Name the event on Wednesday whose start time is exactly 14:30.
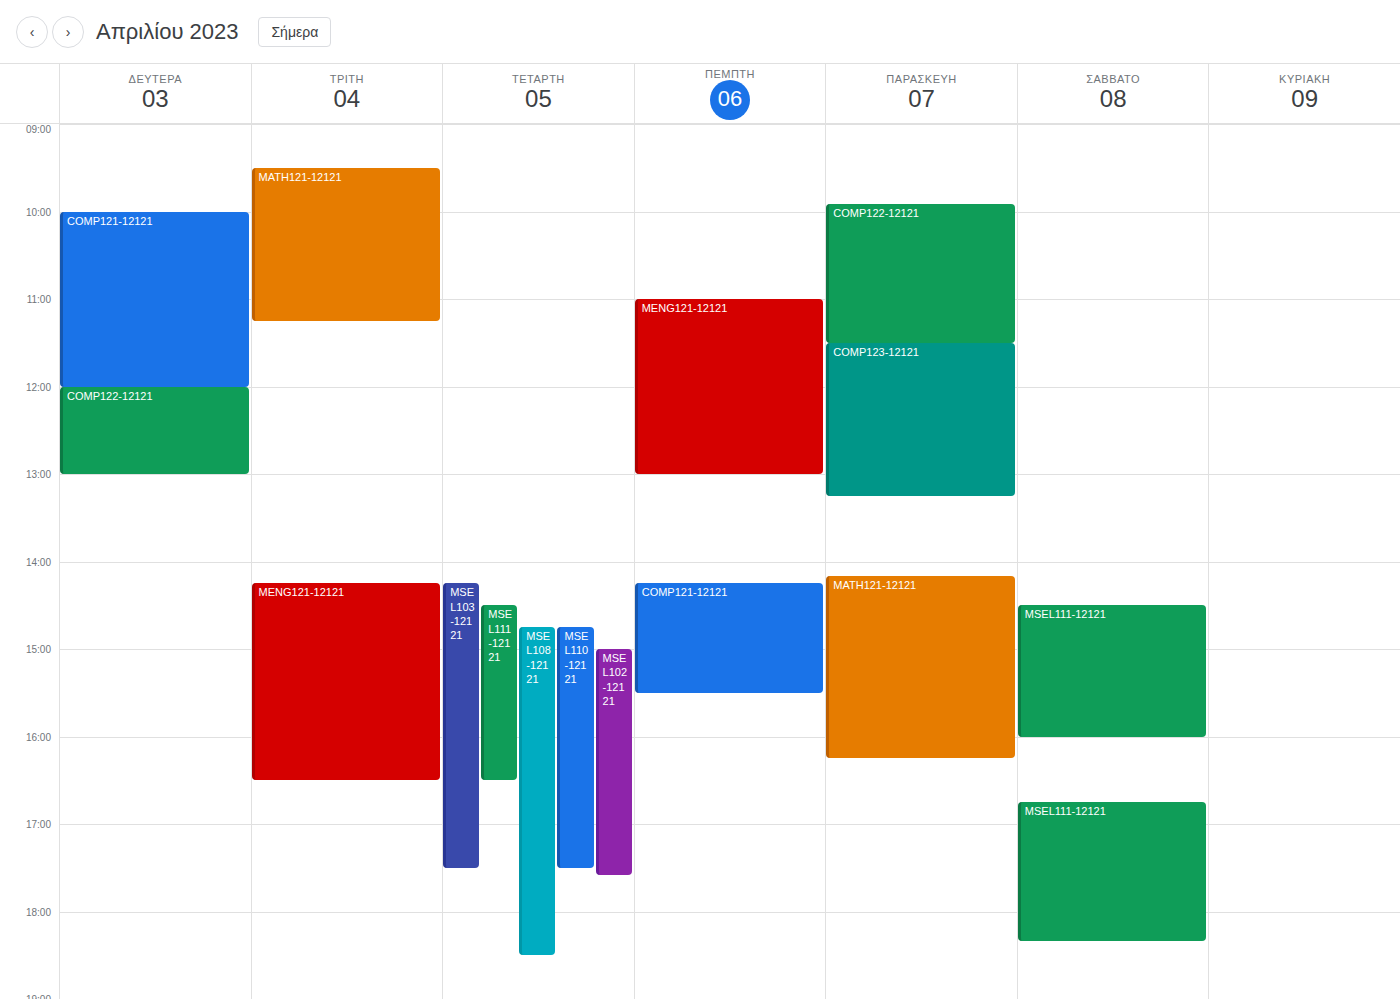
"MSEL111-12121"